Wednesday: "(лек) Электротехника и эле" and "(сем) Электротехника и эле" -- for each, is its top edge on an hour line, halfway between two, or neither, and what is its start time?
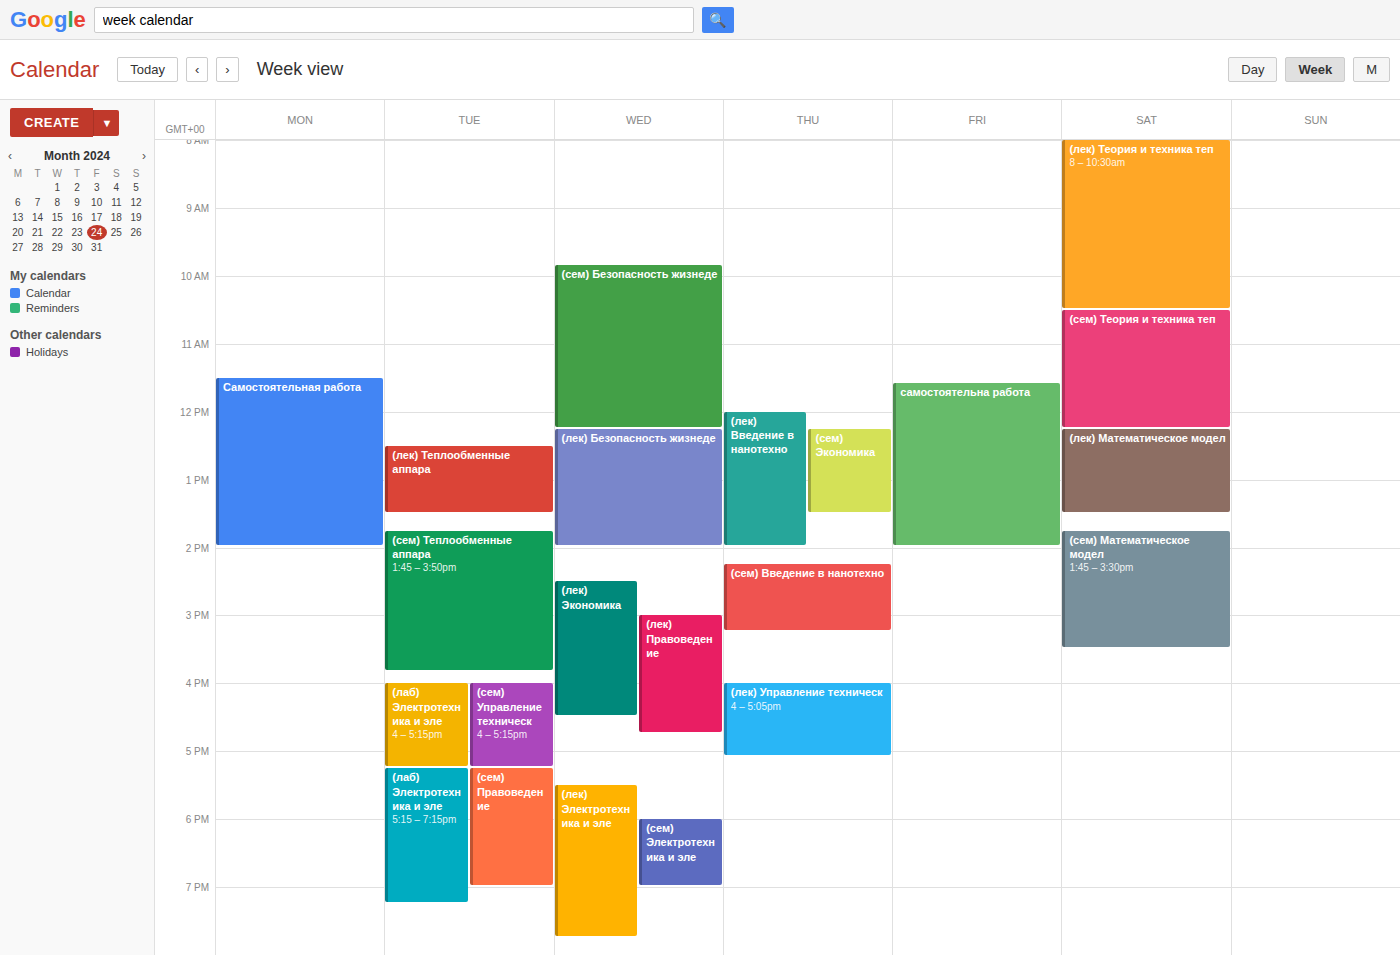
"(лек) Электротехника и эле": 5:30 PM, halfway between the 5 PM and 6 PM lines. "(сем) Электротехника и эле": 6:00 PM, exactly on the 6 PM line.